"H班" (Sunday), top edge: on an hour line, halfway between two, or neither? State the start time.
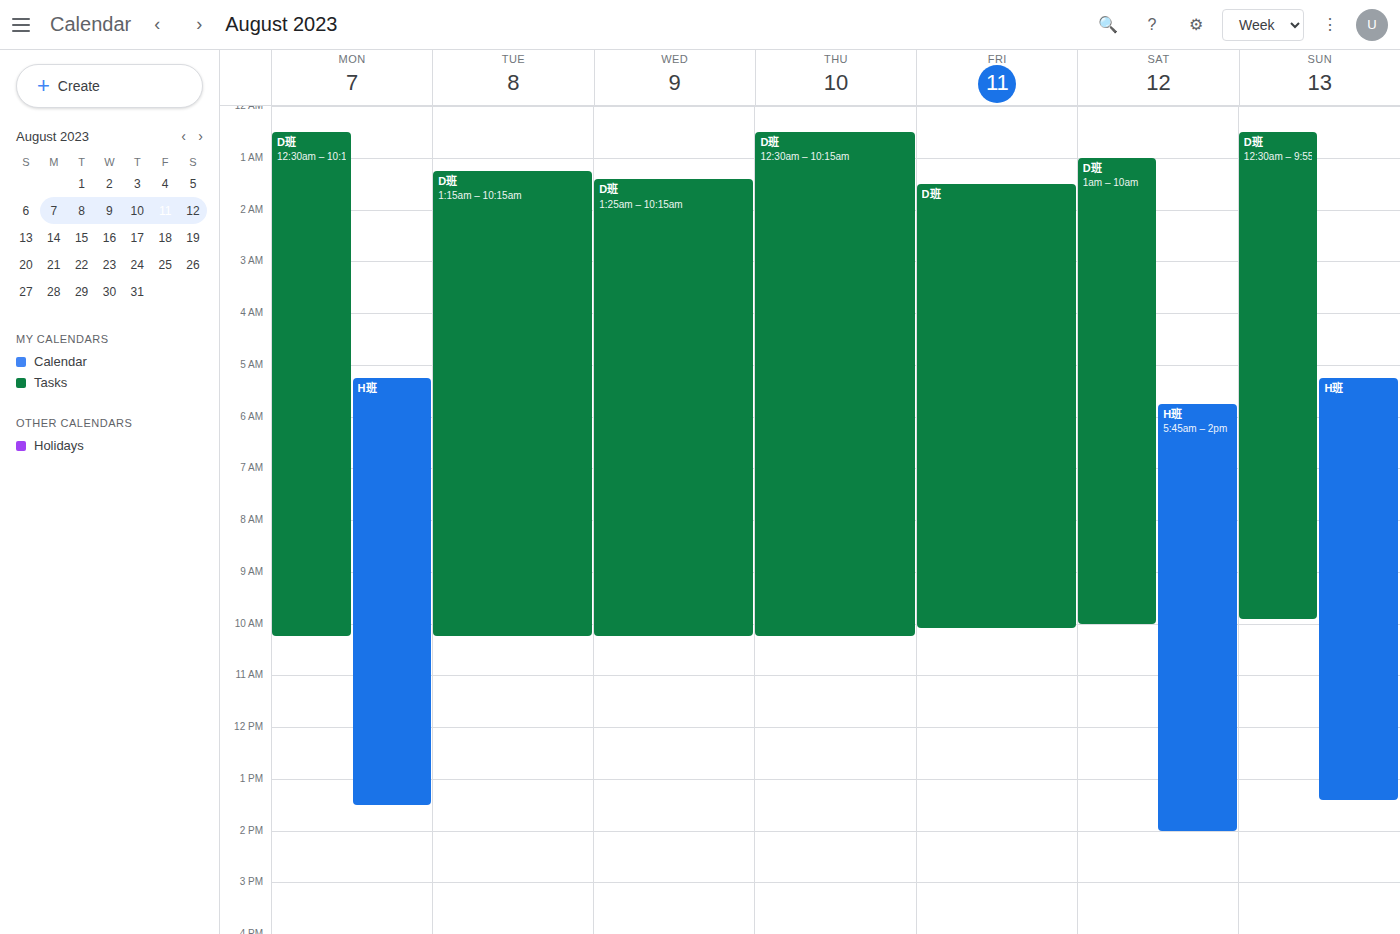
5:15 AM -- neither: a quarter of the way from the 5 AM line to the 6 AM line.